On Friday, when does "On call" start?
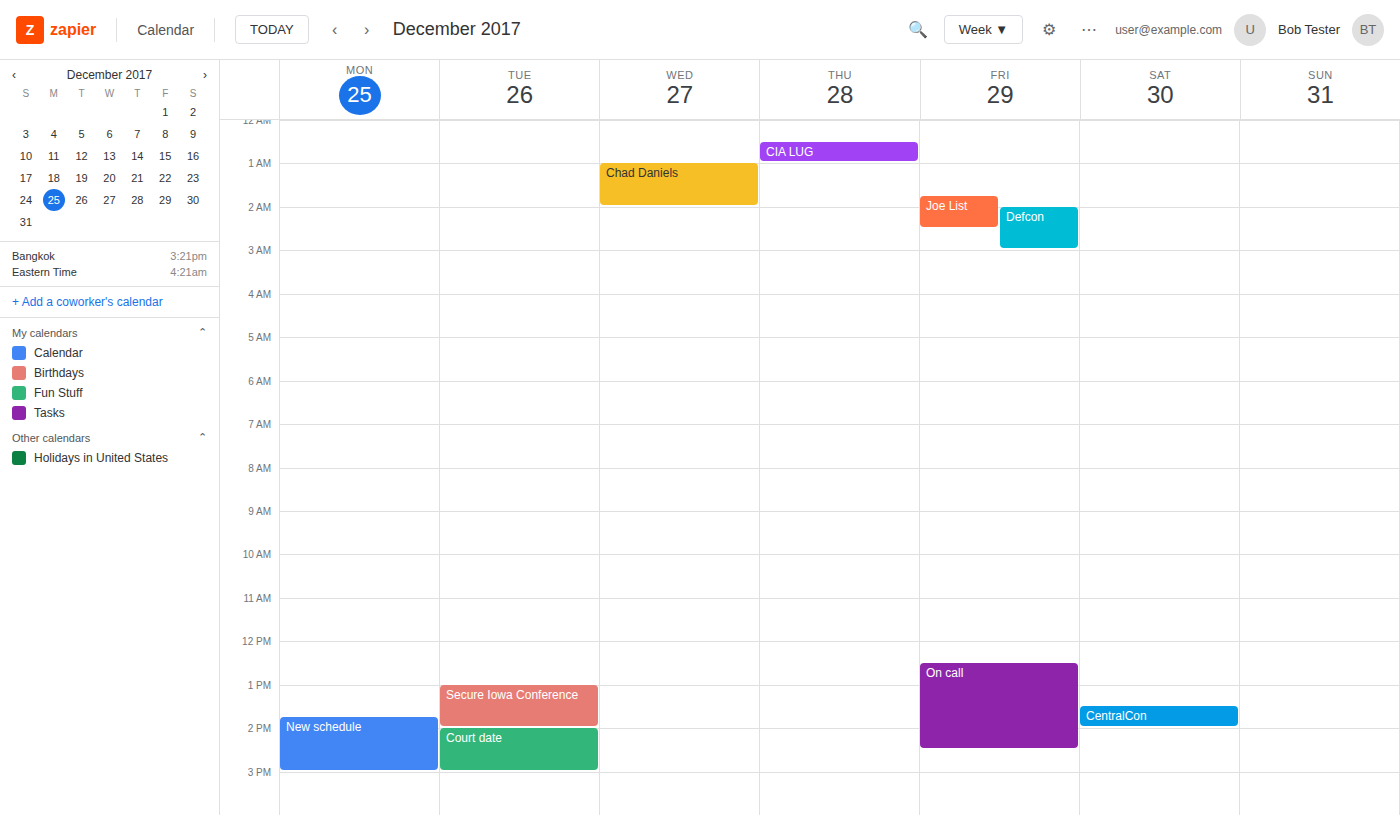
12:30